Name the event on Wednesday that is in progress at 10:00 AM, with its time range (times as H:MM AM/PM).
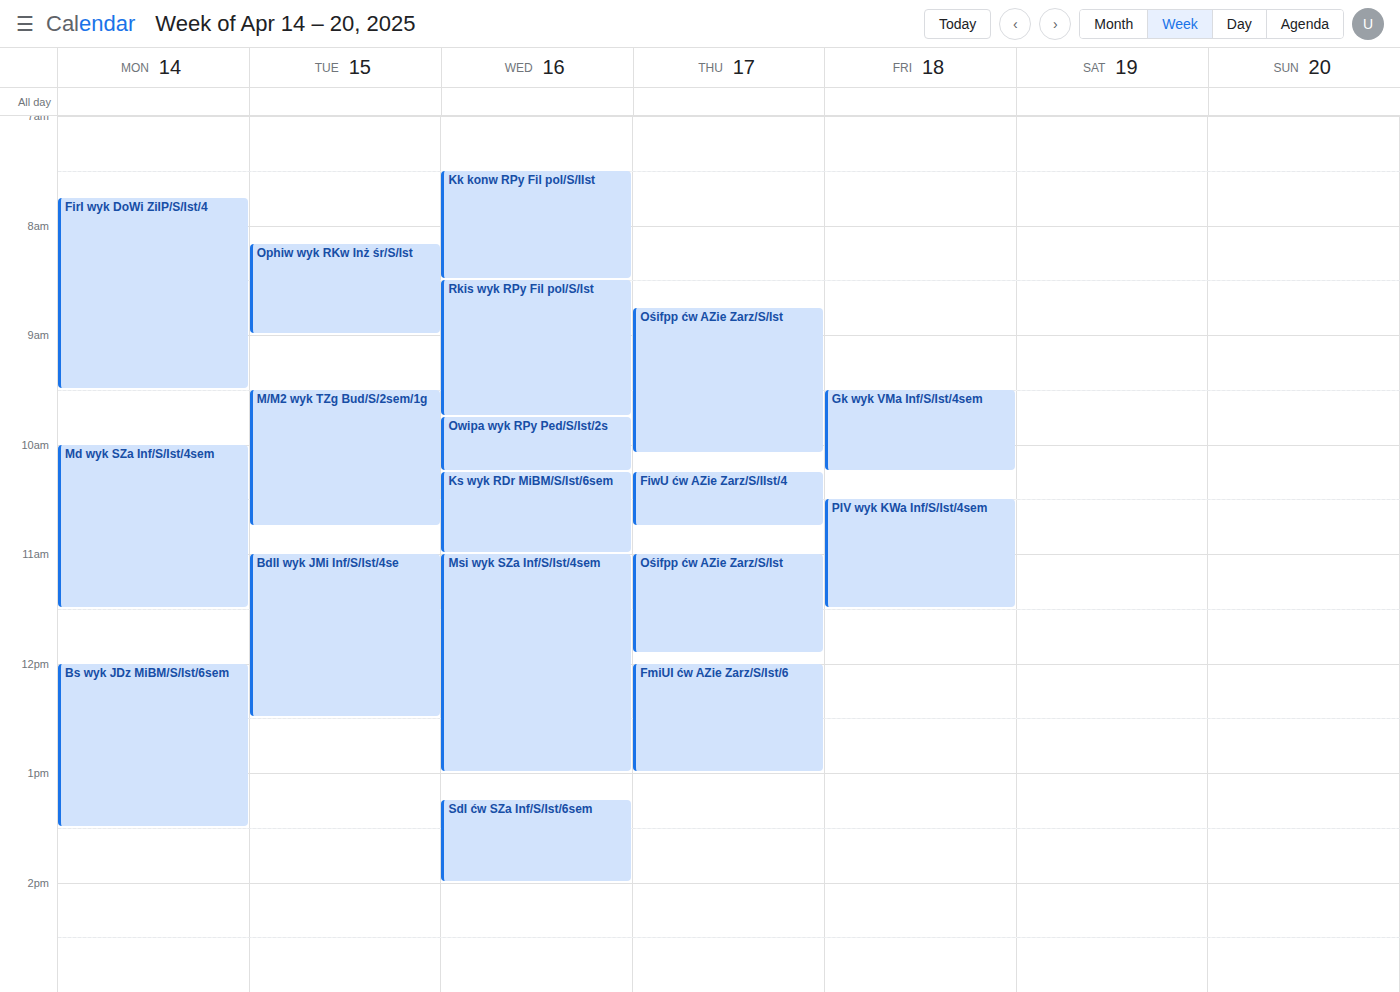
"Owipa wyk RPy Ped/S/Ist/2s", 9:45 AM to 10:15 AM